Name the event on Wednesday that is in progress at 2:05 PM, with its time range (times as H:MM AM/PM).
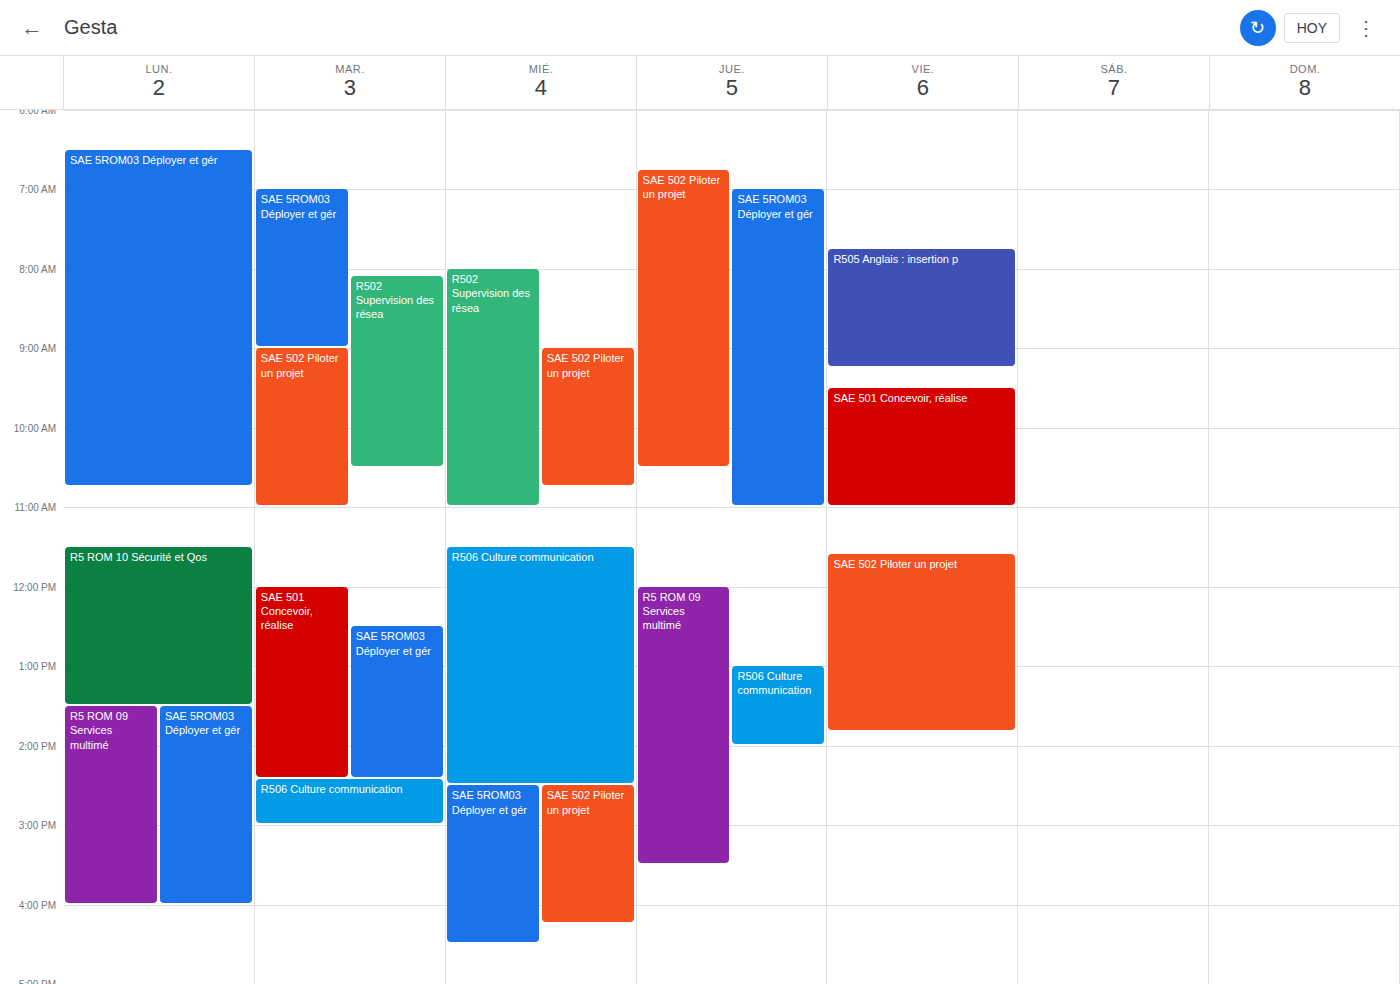
"R506 Culture communication", 11:30 AM to 2:30 PM